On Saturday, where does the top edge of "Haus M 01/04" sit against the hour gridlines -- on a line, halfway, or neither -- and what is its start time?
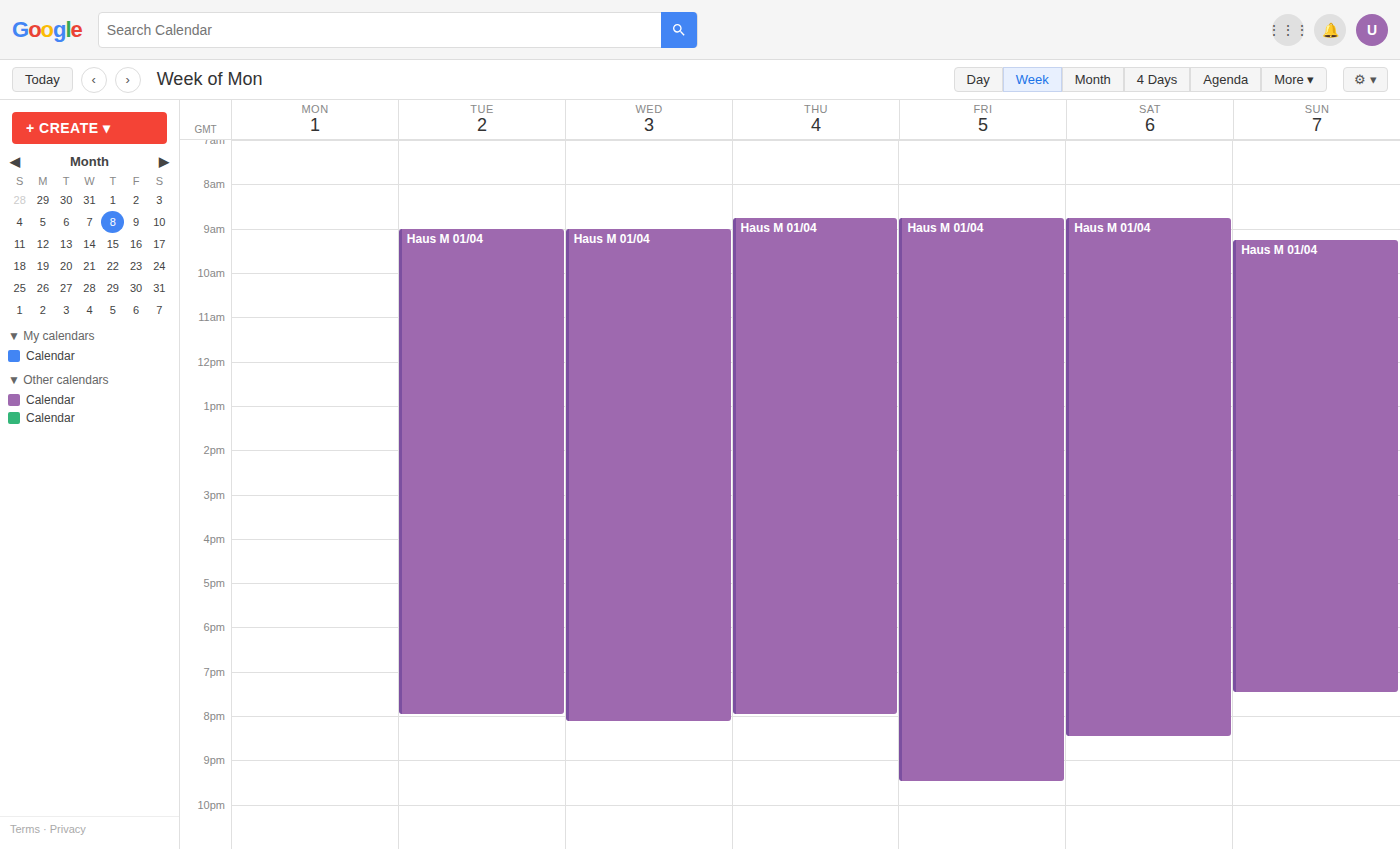
8:45 AM -- neither: three quarters of the way from the 8 AM line to the 9 AM line.